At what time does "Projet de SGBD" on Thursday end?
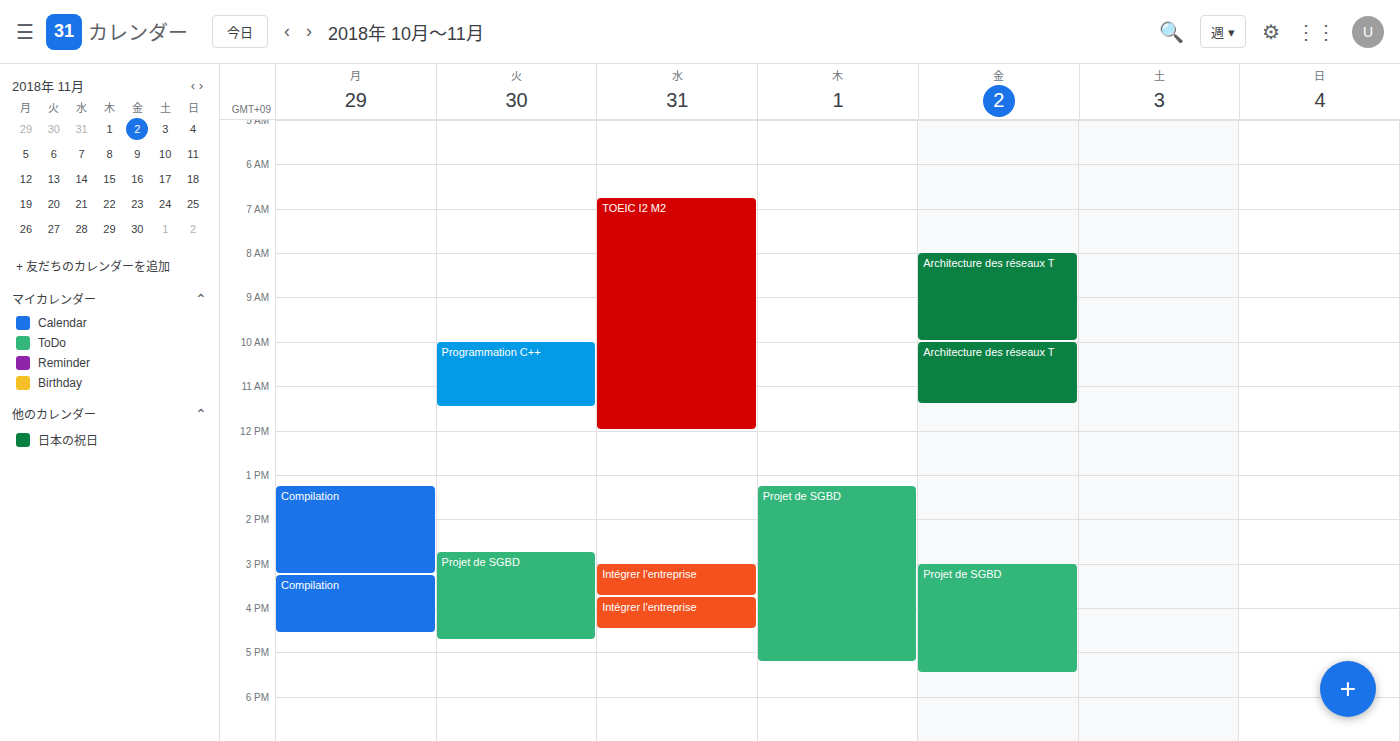
5:15 PM